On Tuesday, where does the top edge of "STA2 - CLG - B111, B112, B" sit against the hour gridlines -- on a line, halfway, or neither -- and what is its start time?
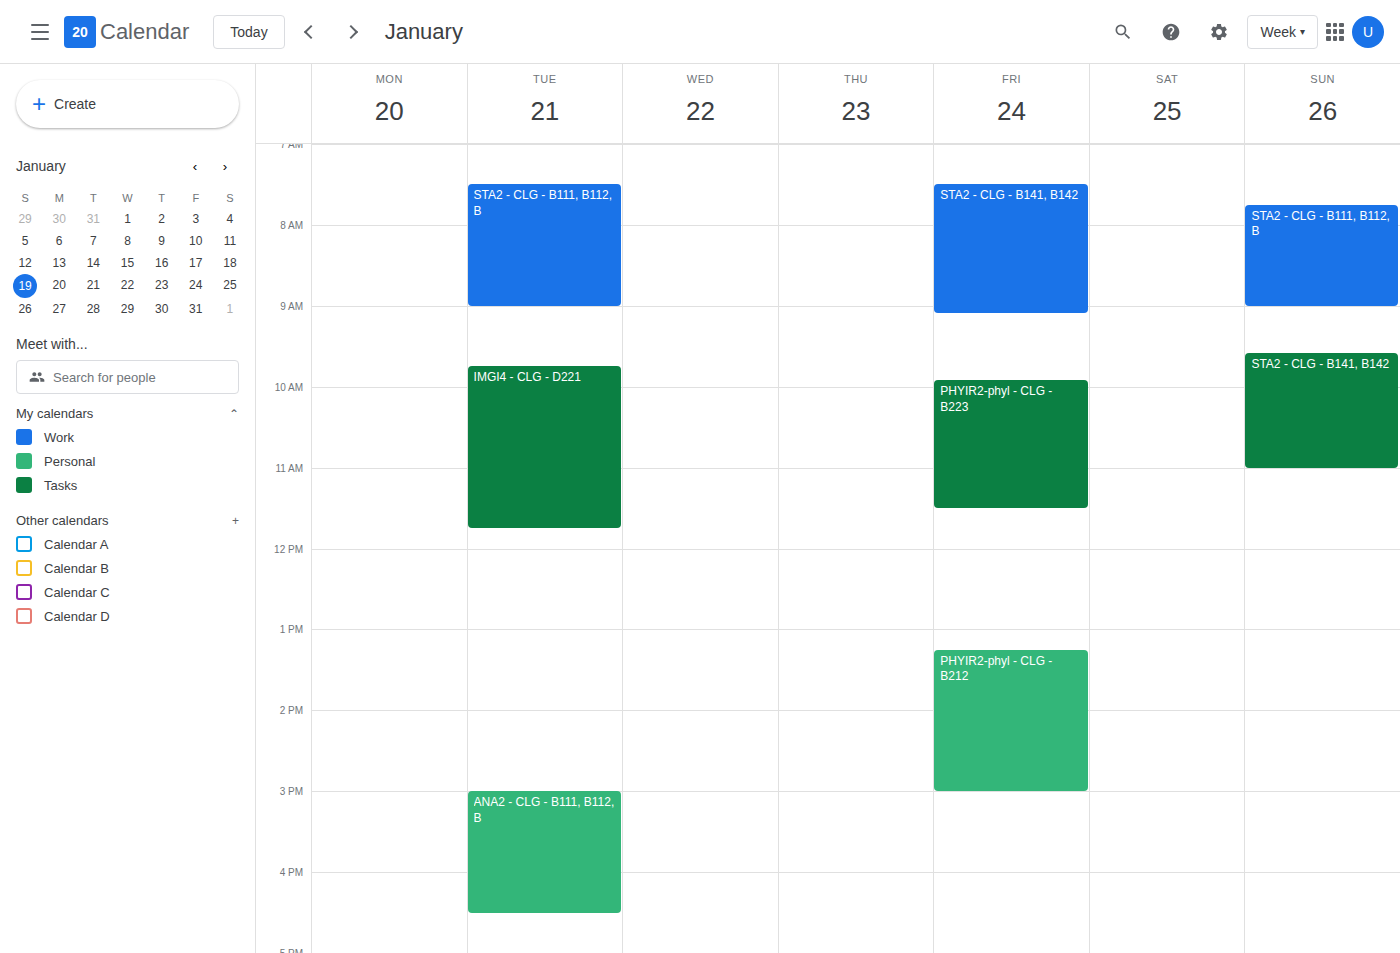
07:30 -- halfway between the 07:00 and 08:00 lines.